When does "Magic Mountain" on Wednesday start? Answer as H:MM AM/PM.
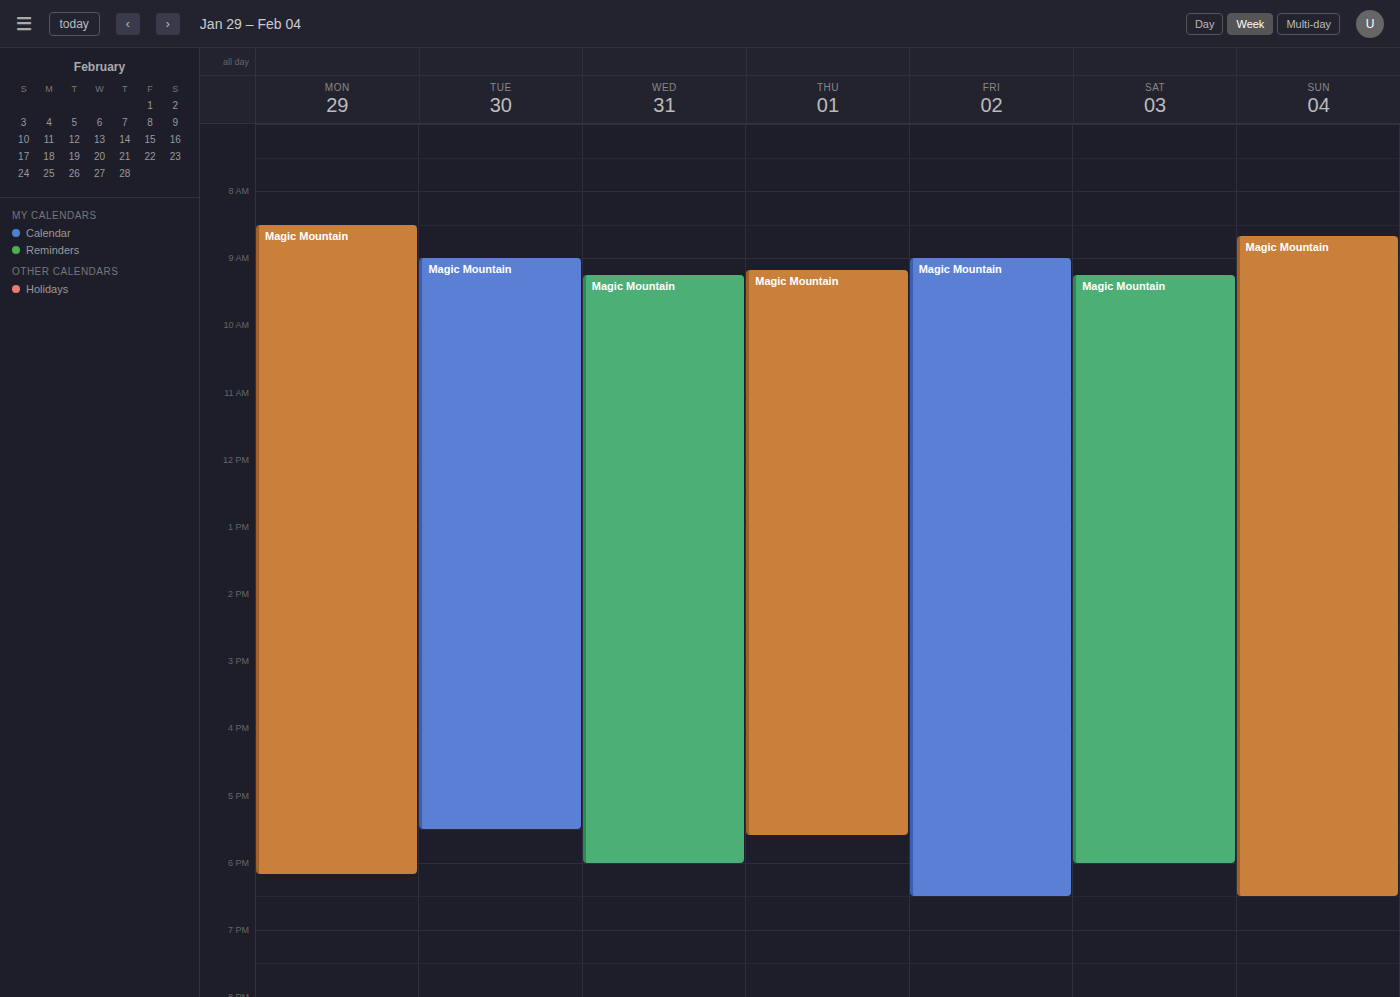
9:15 AM